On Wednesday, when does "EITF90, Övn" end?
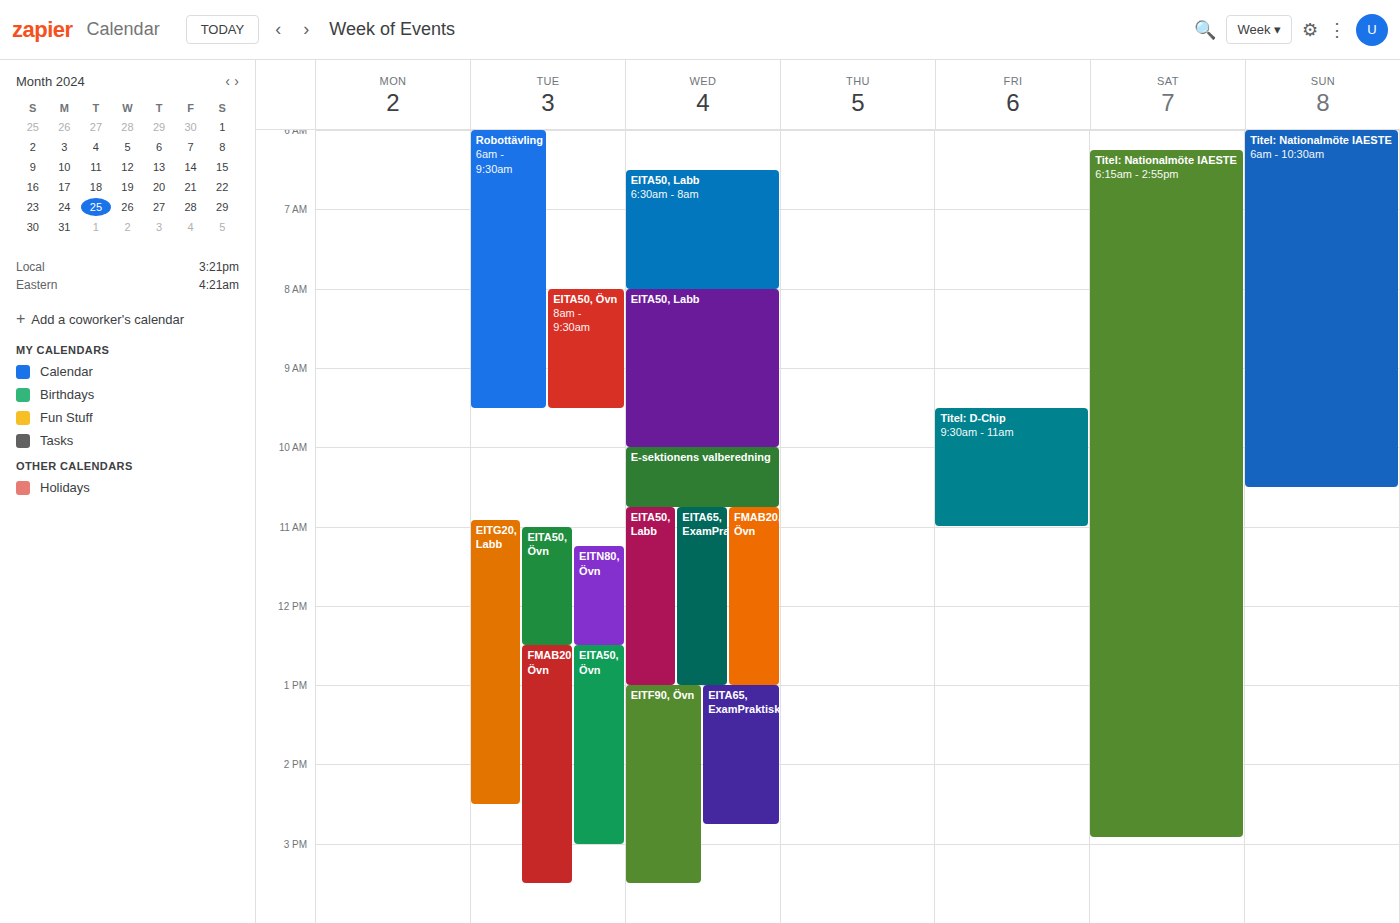
3:30 PM